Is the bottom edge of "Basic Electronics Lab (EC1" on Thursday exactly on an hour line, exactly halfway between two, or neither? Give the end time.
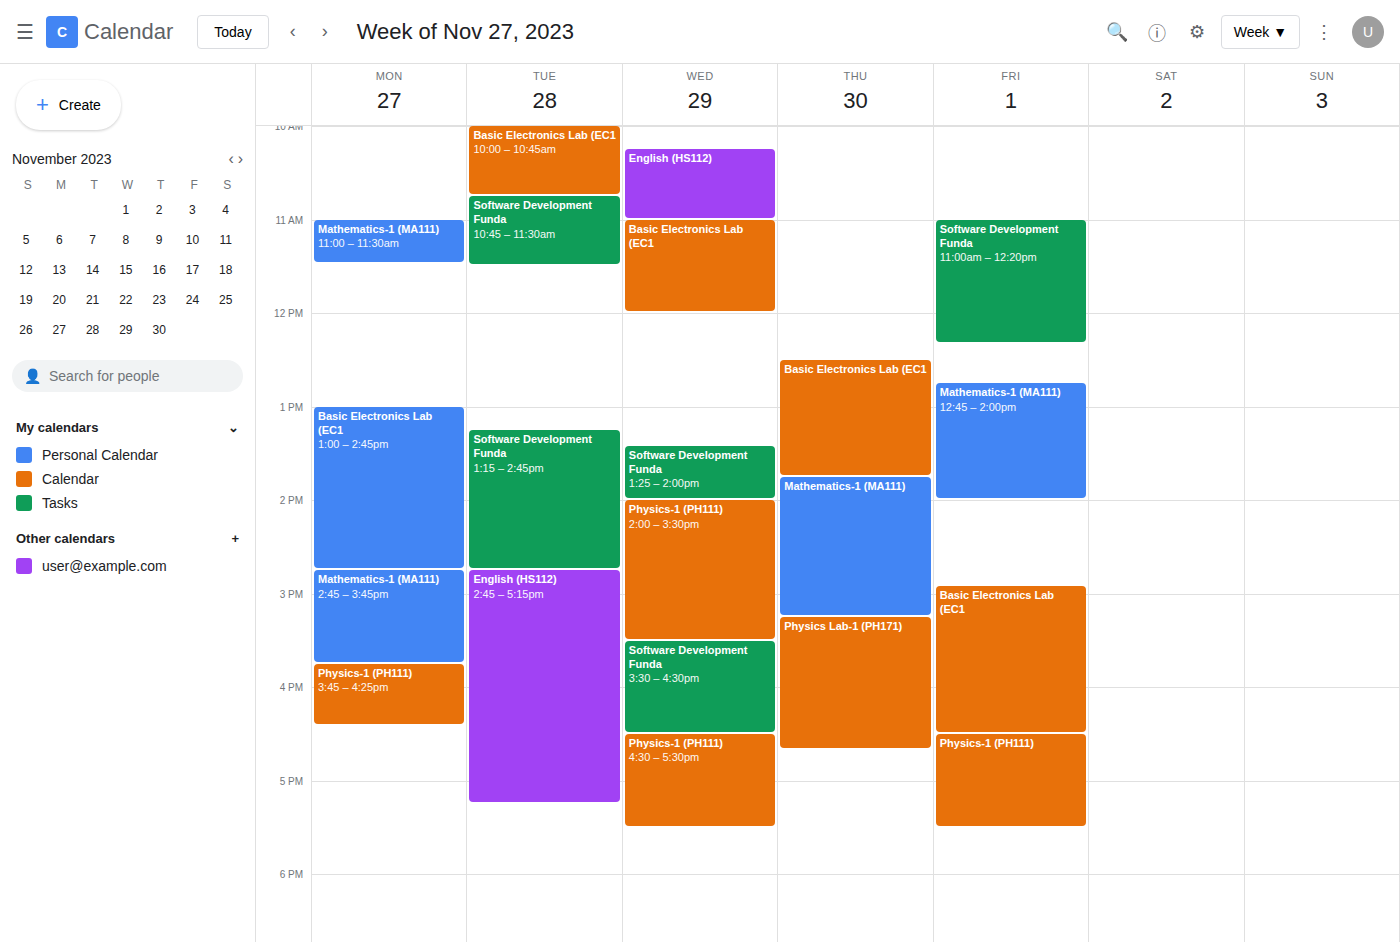
1:45 PM -- neither: three quarters of the way from the 1 PM line to the 2 PM line.